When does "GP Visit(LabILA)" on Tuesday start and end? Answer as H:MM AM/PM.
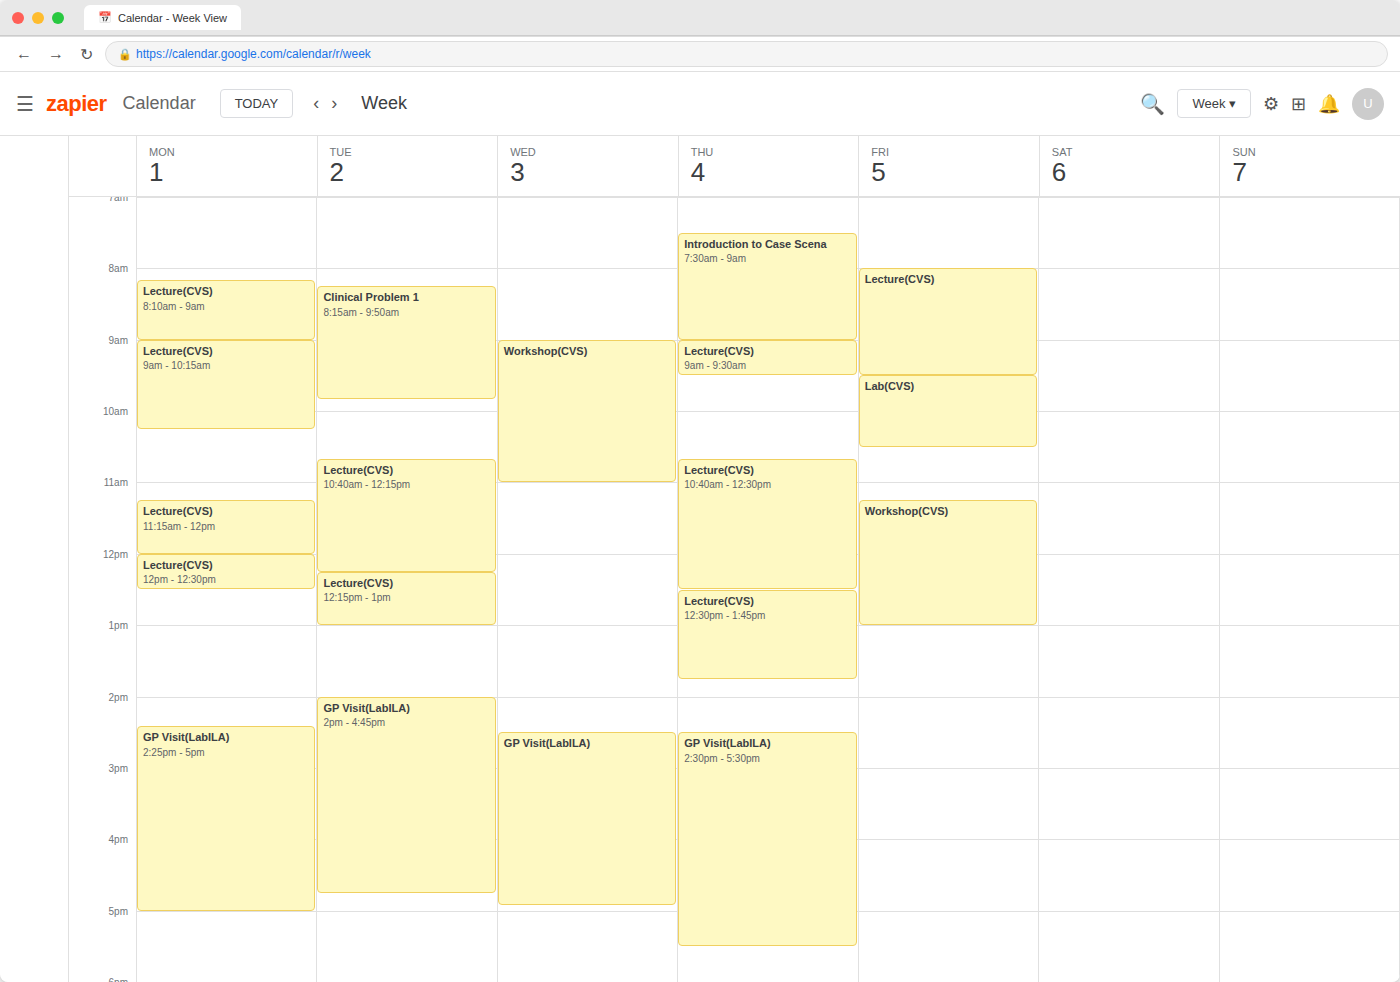
2:00 PM to 4:45 PM